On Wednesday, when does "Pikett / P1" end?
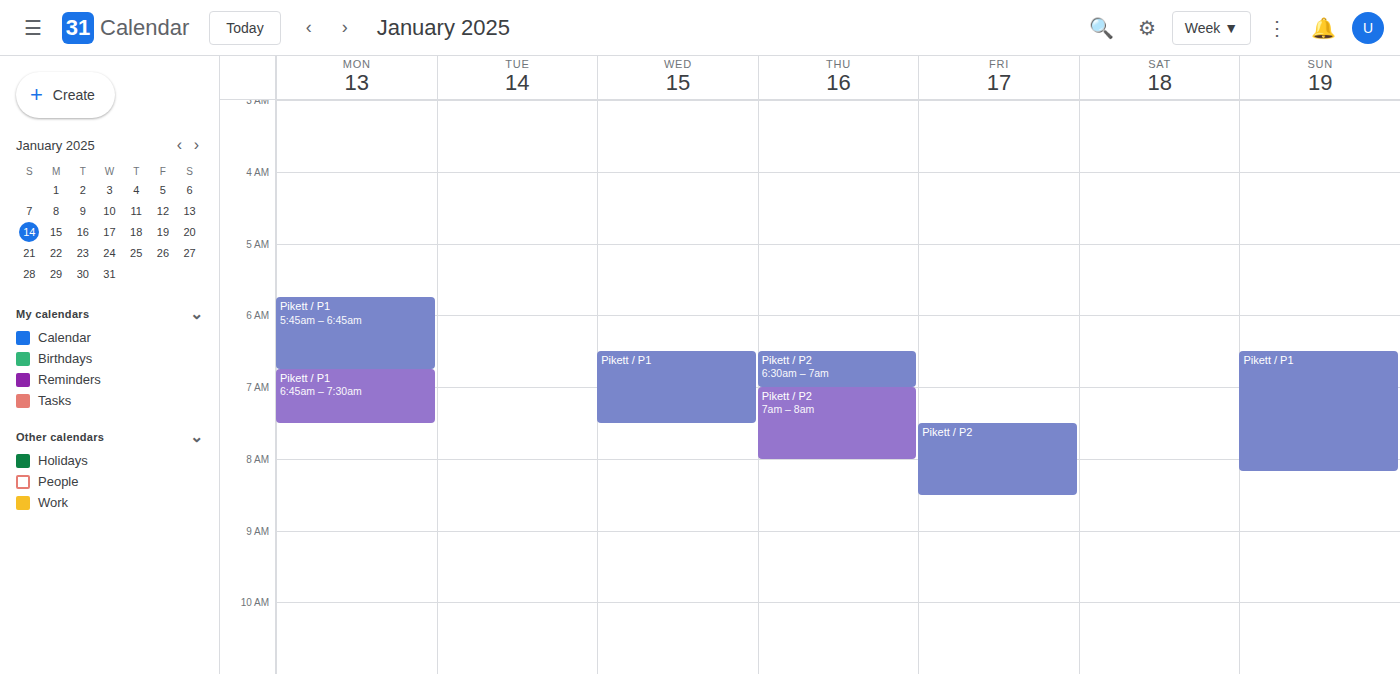
7:30 AM